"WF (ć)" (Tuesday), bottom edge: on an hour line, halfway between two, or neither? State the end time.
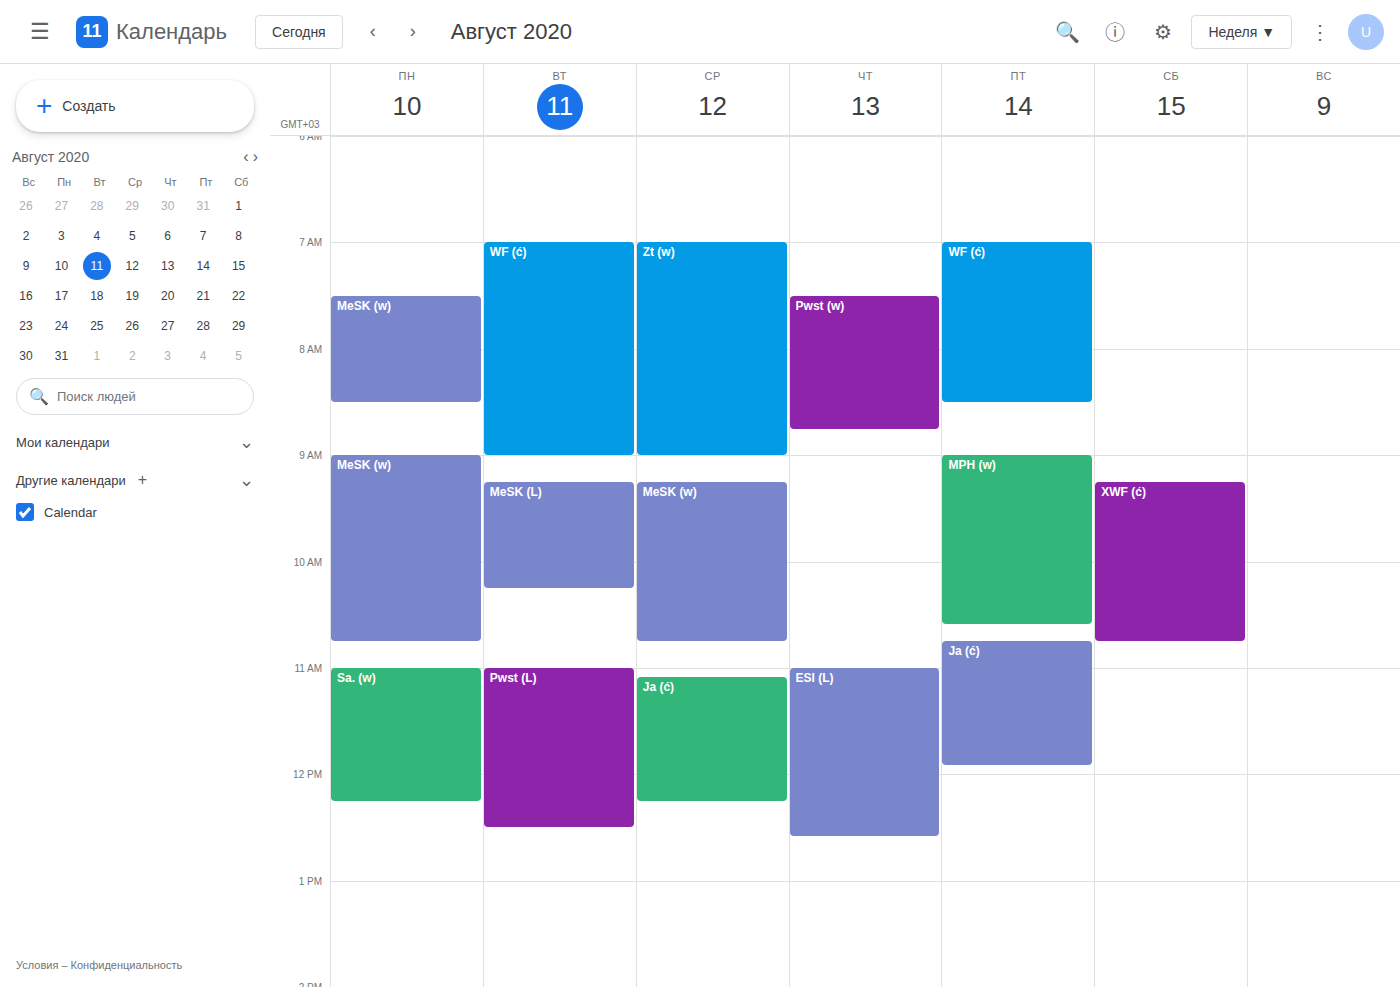
9:00 AM -- exactly on the 9 AM line.